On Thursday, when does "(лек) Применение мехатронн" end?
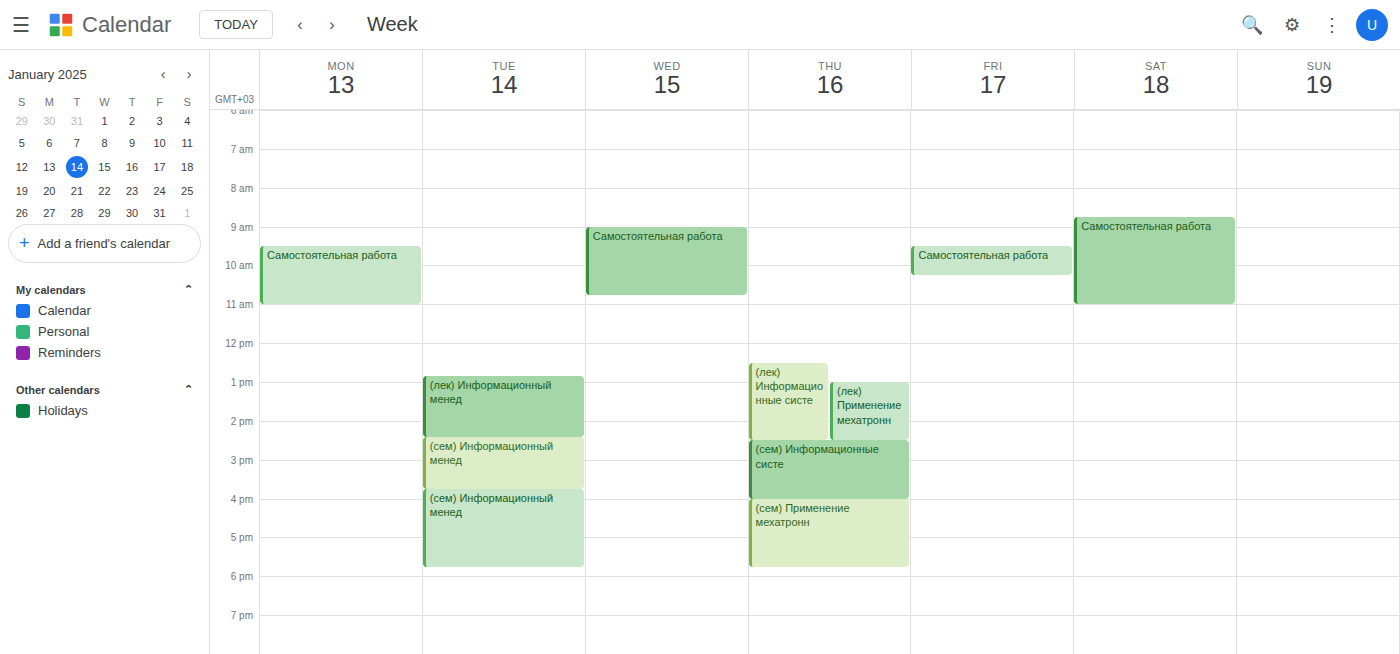
2:30 PM